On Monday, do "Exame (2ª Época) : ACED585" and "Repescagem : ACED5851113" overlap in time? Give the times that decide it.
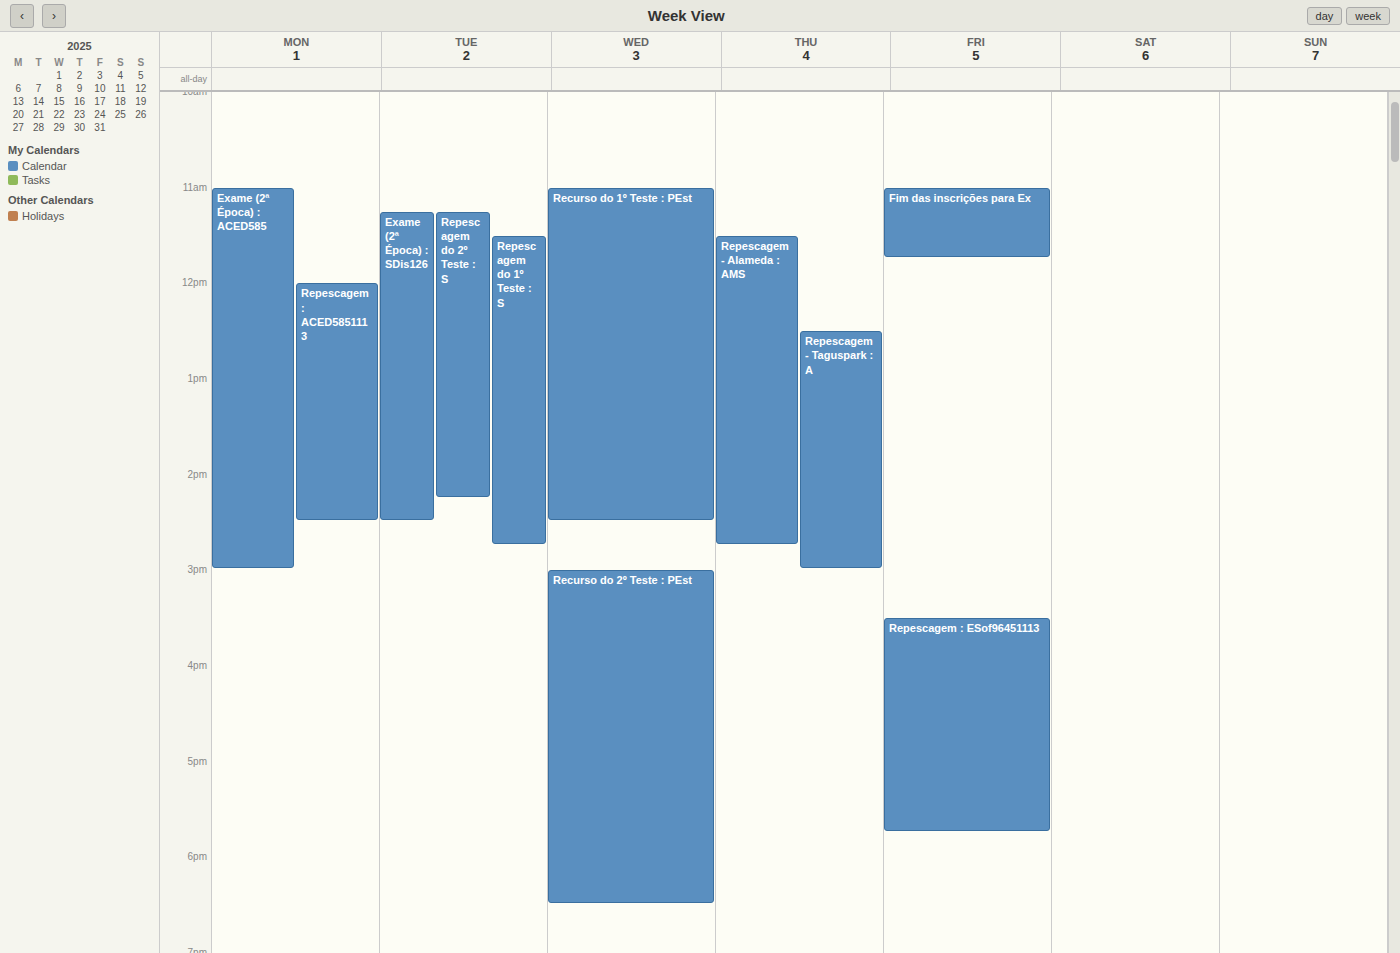
"Repescagem : ACED5851113" runs 12:00 PM to 2:30 PM, inside "Exame (2ª Época) : ACED585" -- they overlap.